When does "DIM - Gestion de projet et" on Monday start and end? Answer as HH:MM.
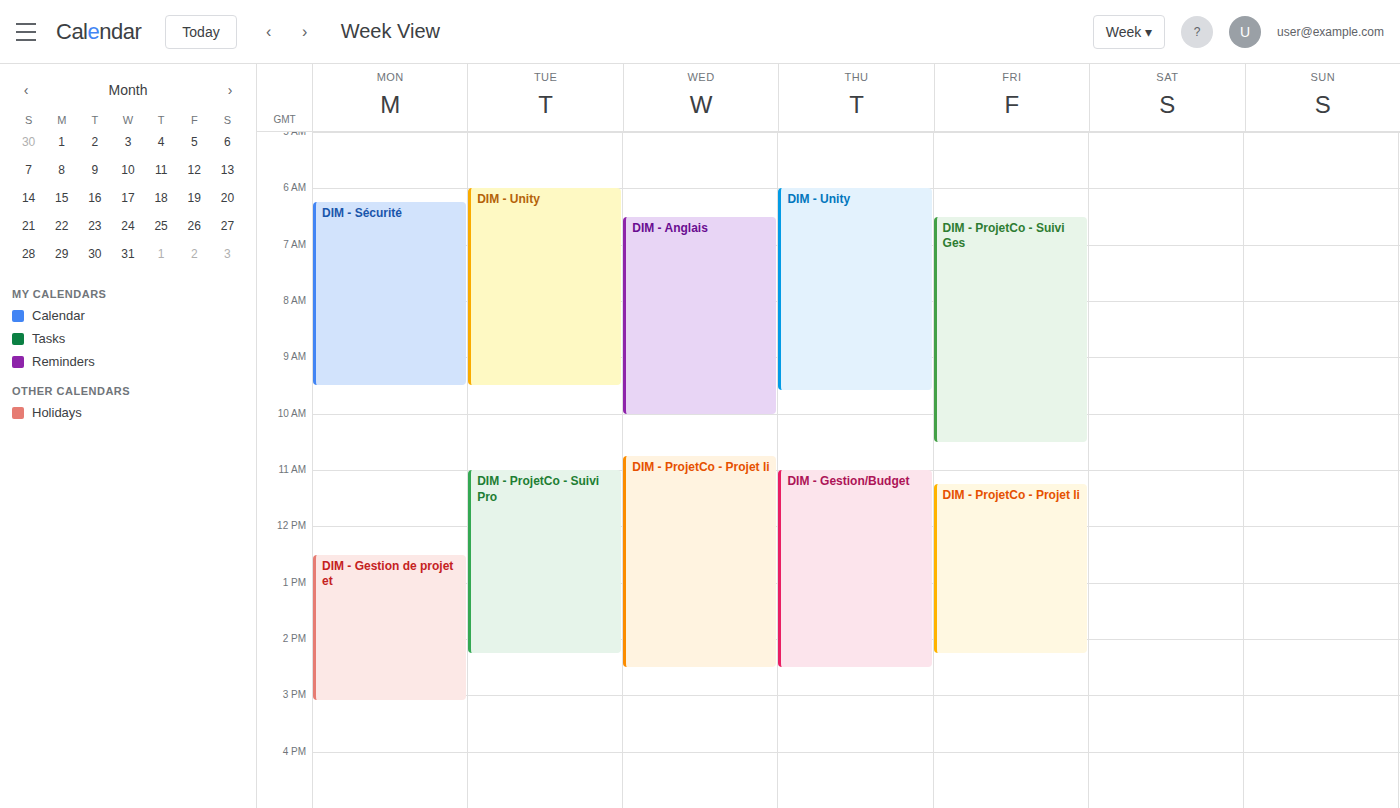
12:30 to 15:05